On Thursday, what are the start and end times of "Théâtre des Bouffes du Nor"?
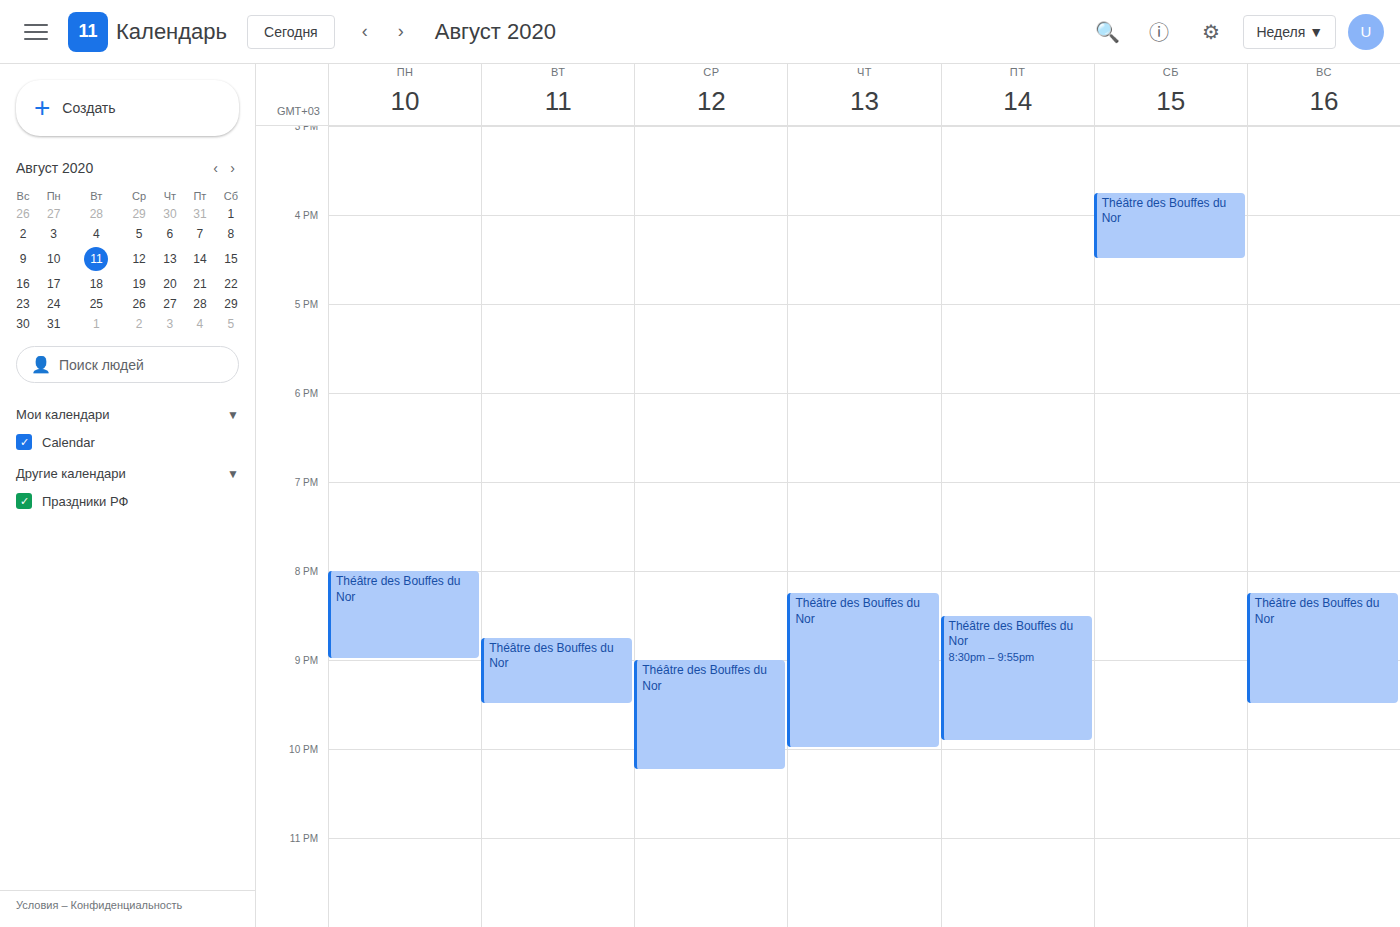
20:15 to 22:00